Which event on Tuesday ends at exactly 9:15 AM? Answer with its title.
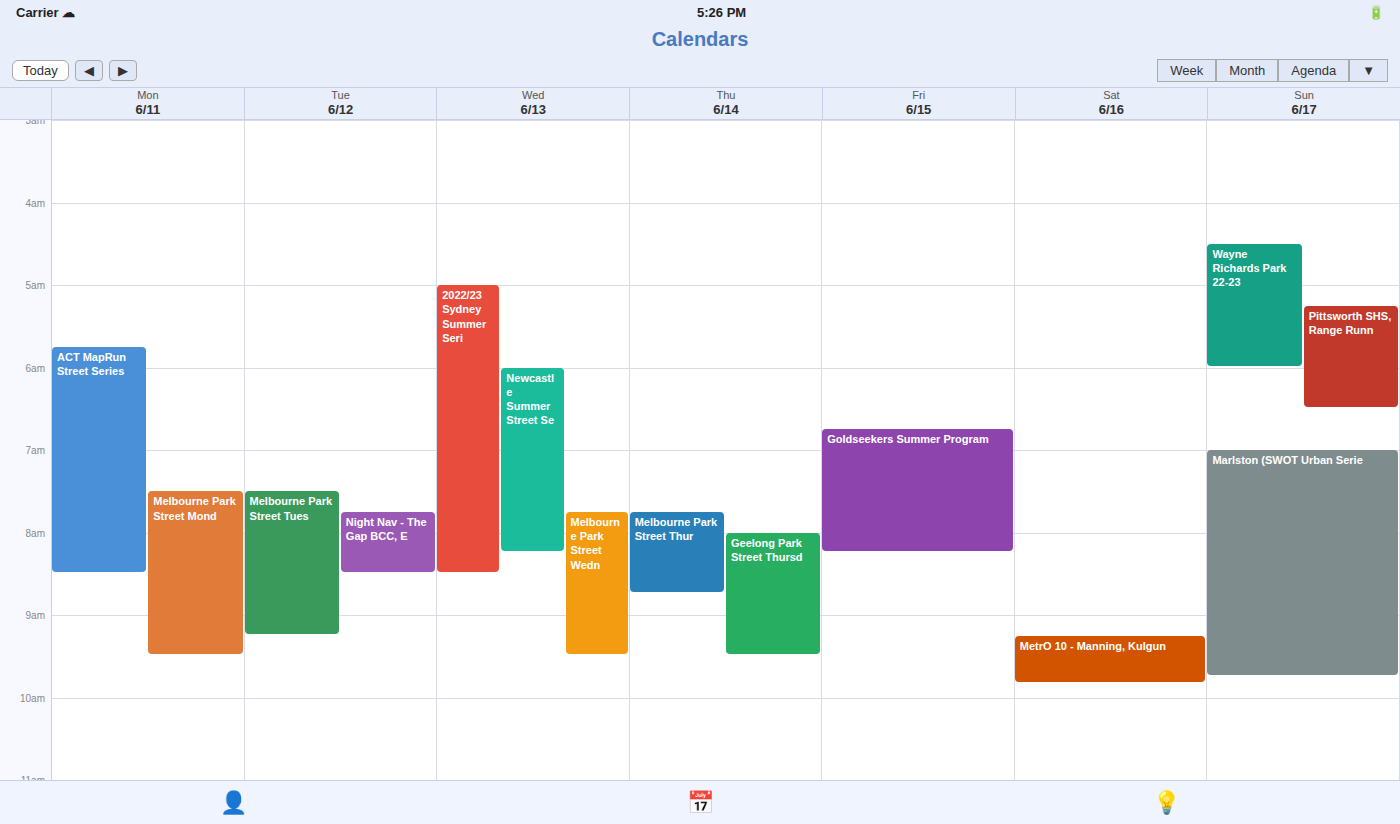
"Melbourne Park Street Tues"